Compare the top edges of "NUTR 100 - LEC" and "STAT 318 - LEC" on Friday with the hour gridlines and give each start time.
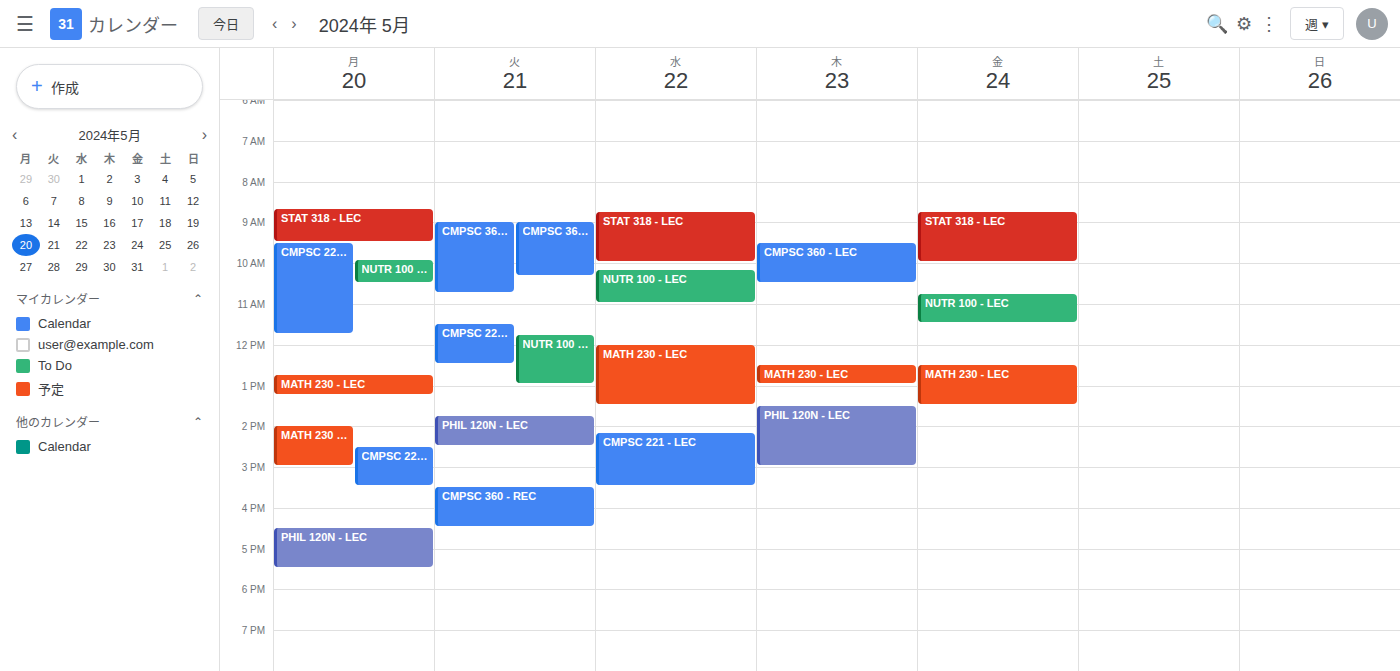
"NUTR 100 - LEC": 10:45, neither: three quarters of the way from the 10:00 line to the 11:00 line. "STAT 318 - LEC": 08:45, neither: three quarters of the way from the 08:00 line to the 09:00 line.